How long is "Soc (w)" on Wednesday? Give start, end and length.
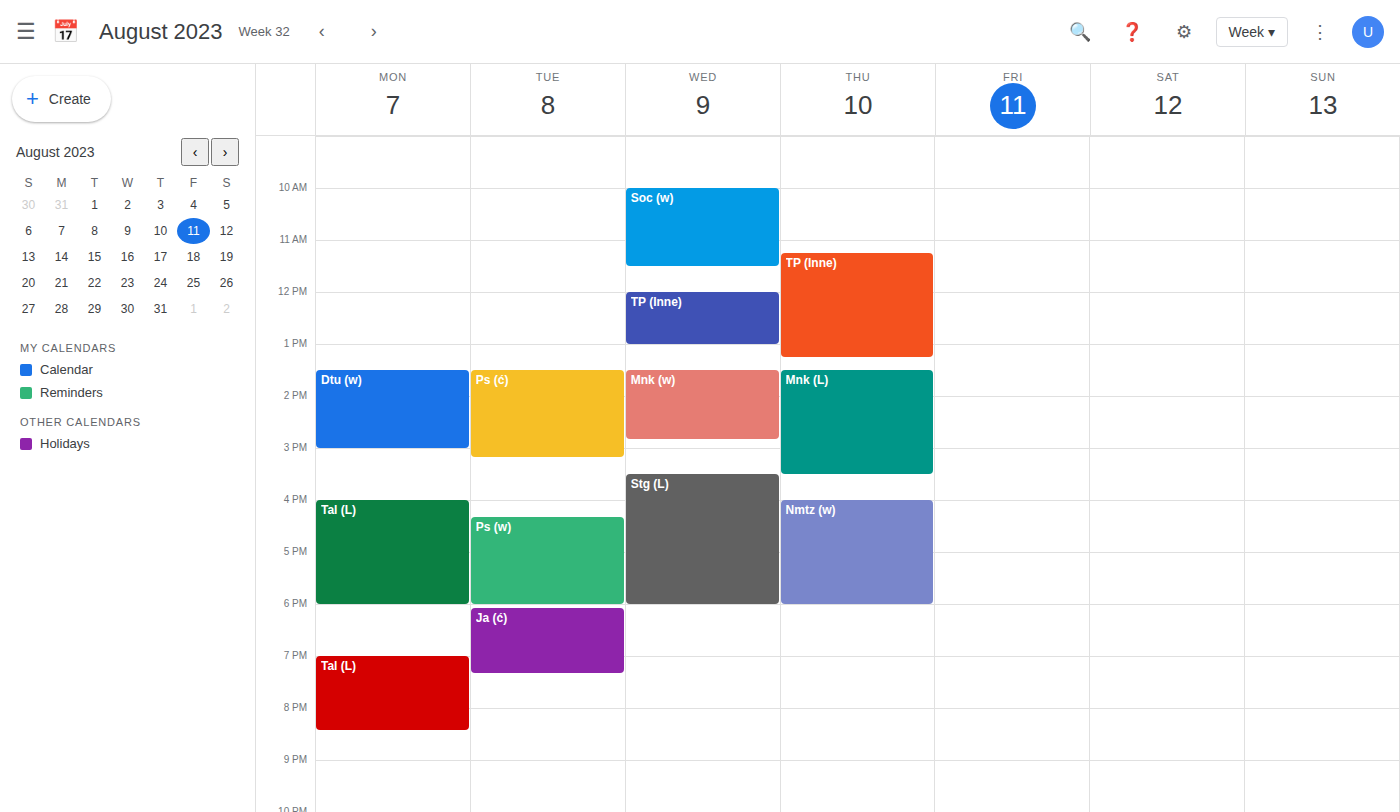
10:00 AM to 11:30 AM, 1 hour 30 minutes